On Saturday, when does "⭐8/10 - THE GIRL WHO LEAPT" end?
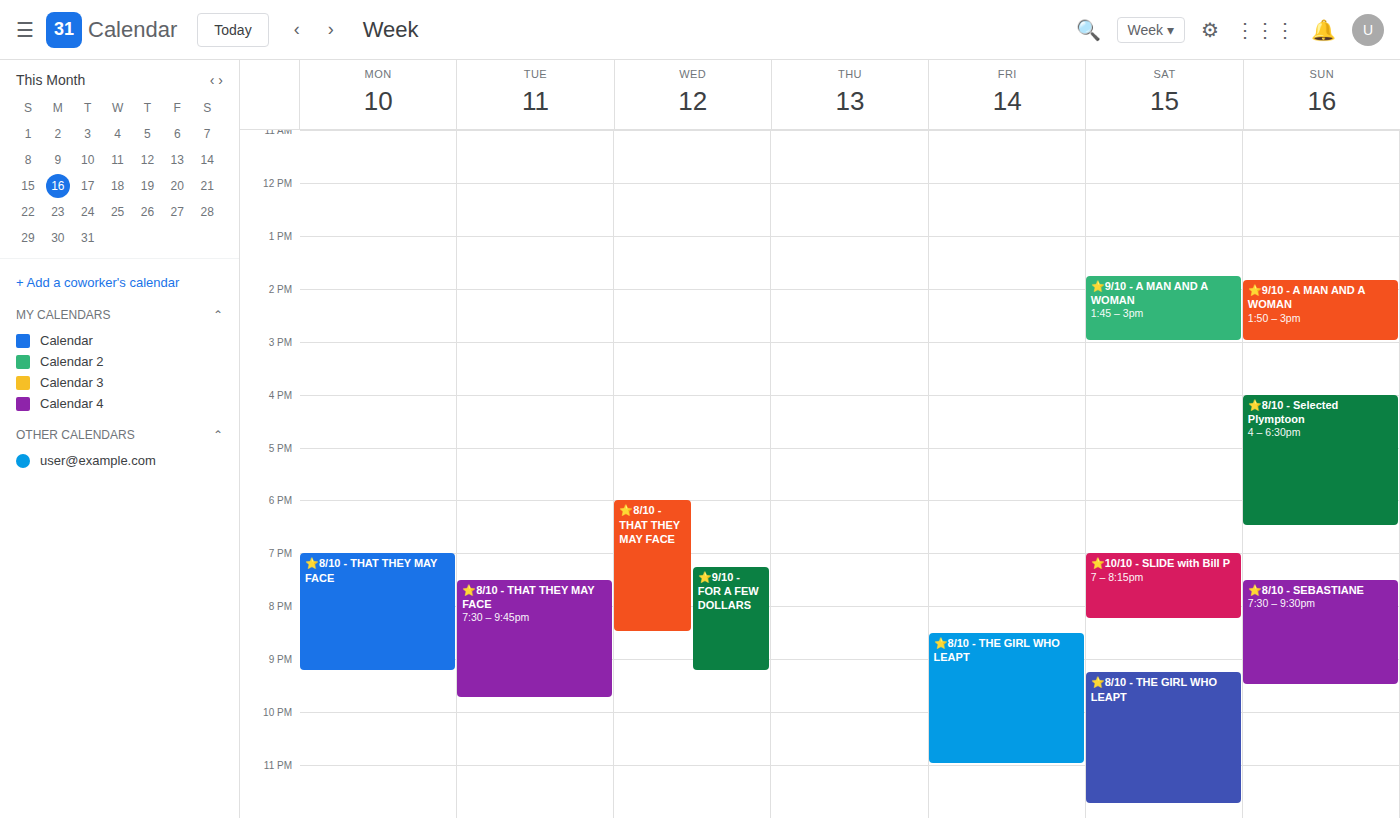
11:45 PM